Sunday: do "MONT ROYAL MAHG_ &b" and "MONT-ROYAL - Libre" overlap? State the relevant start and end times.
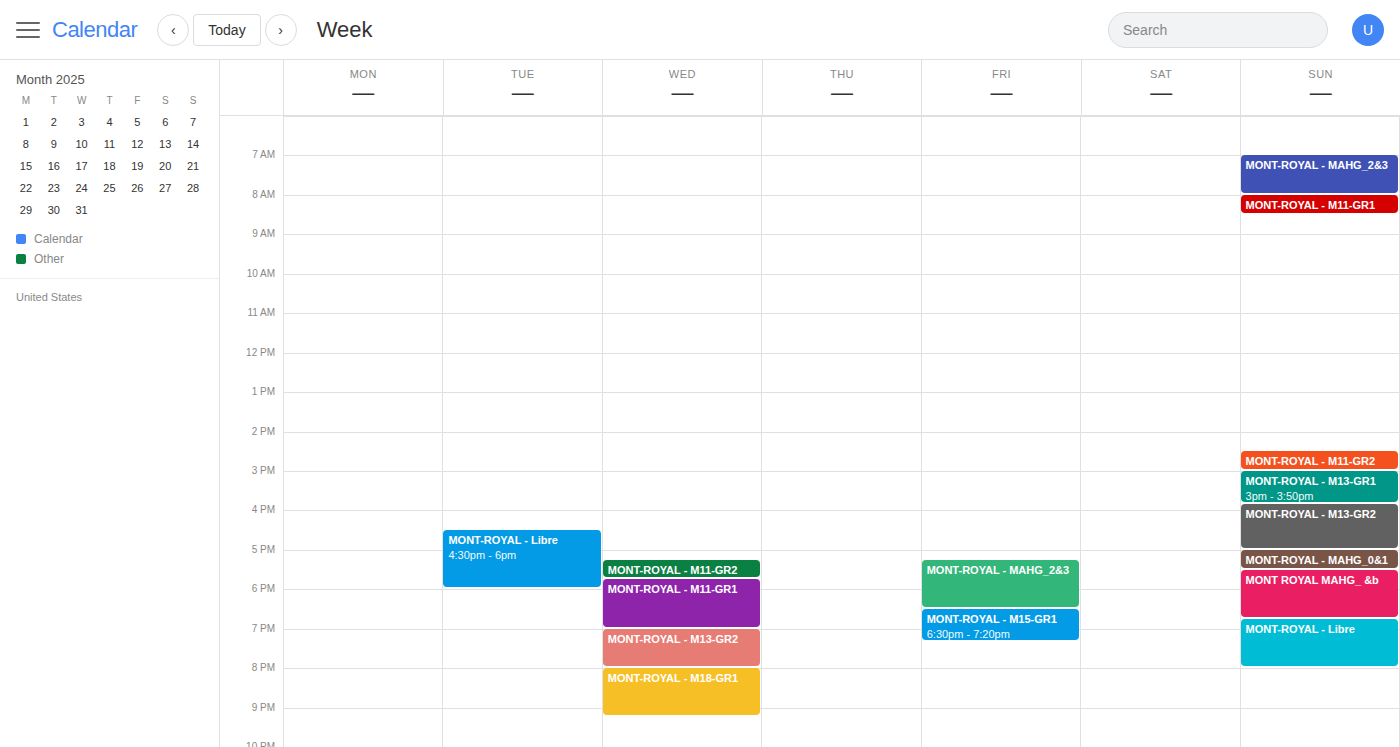
"MONT ROYAL MAHG_ &b" ends at 6:45 PM, exactly when "MONT-ROYAL - Libre" starts -- they touch but do not overlap.